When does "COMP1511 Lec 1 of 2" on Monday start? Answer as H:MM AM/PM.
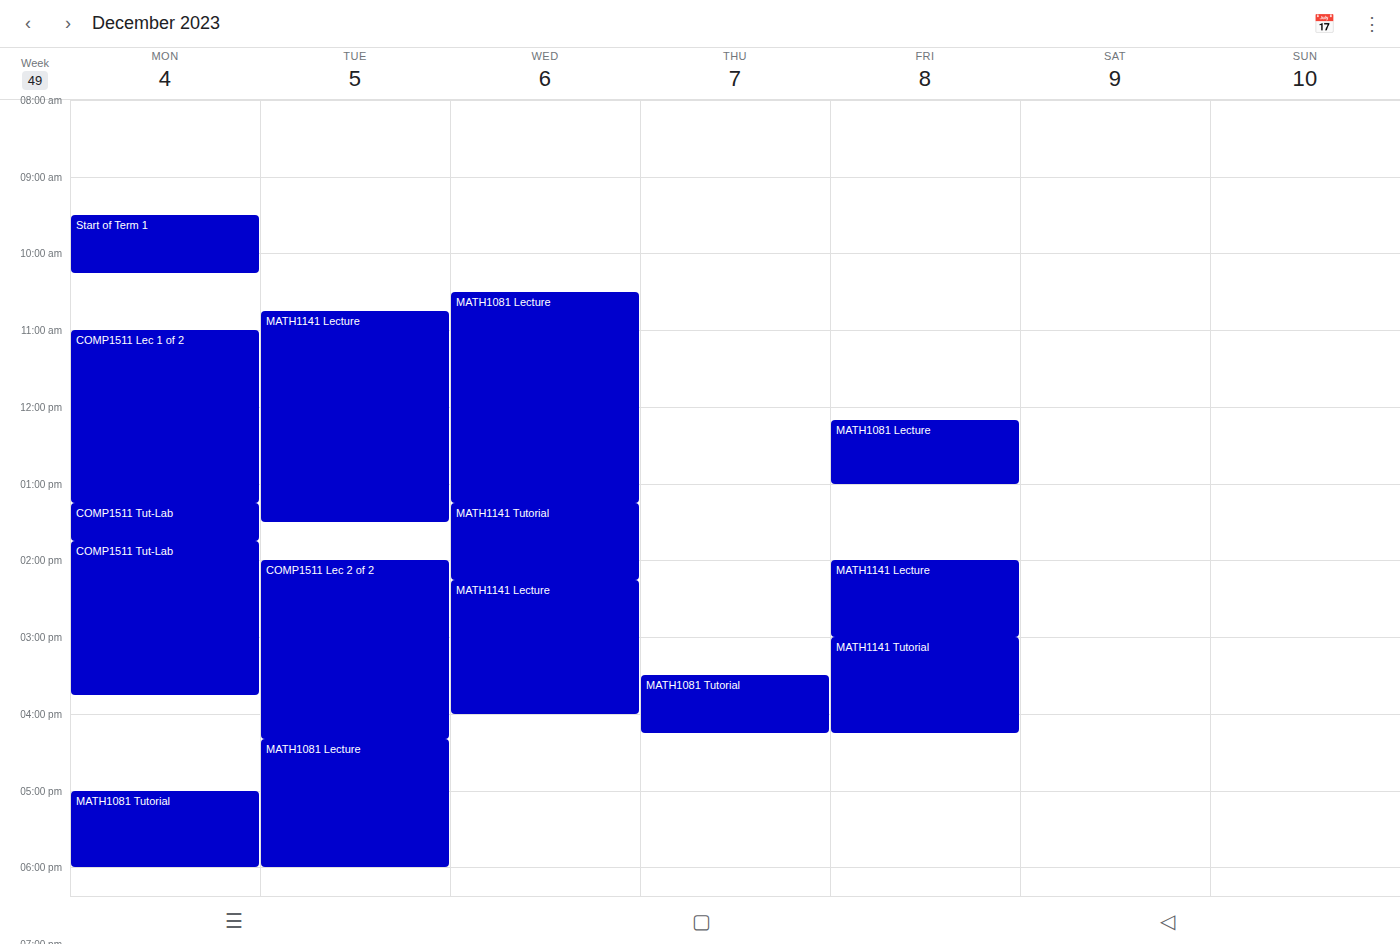
11:00 AM